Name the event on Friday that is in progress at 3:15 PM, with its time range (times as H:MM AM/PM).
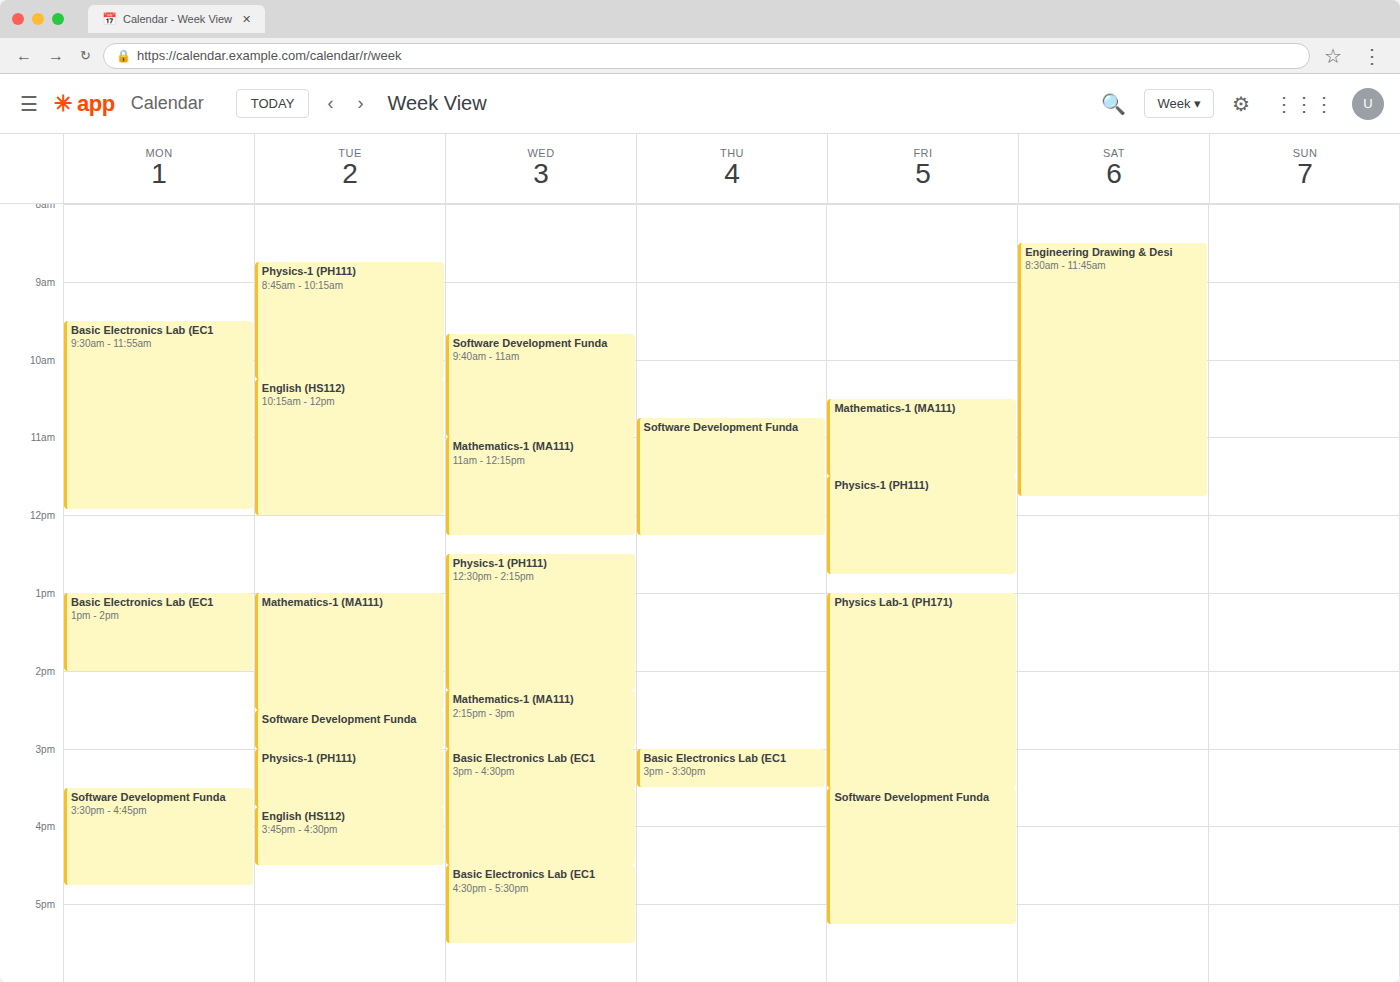
"Physics Lab-1 (PH171)", 1:00 PM to 3:30 PM